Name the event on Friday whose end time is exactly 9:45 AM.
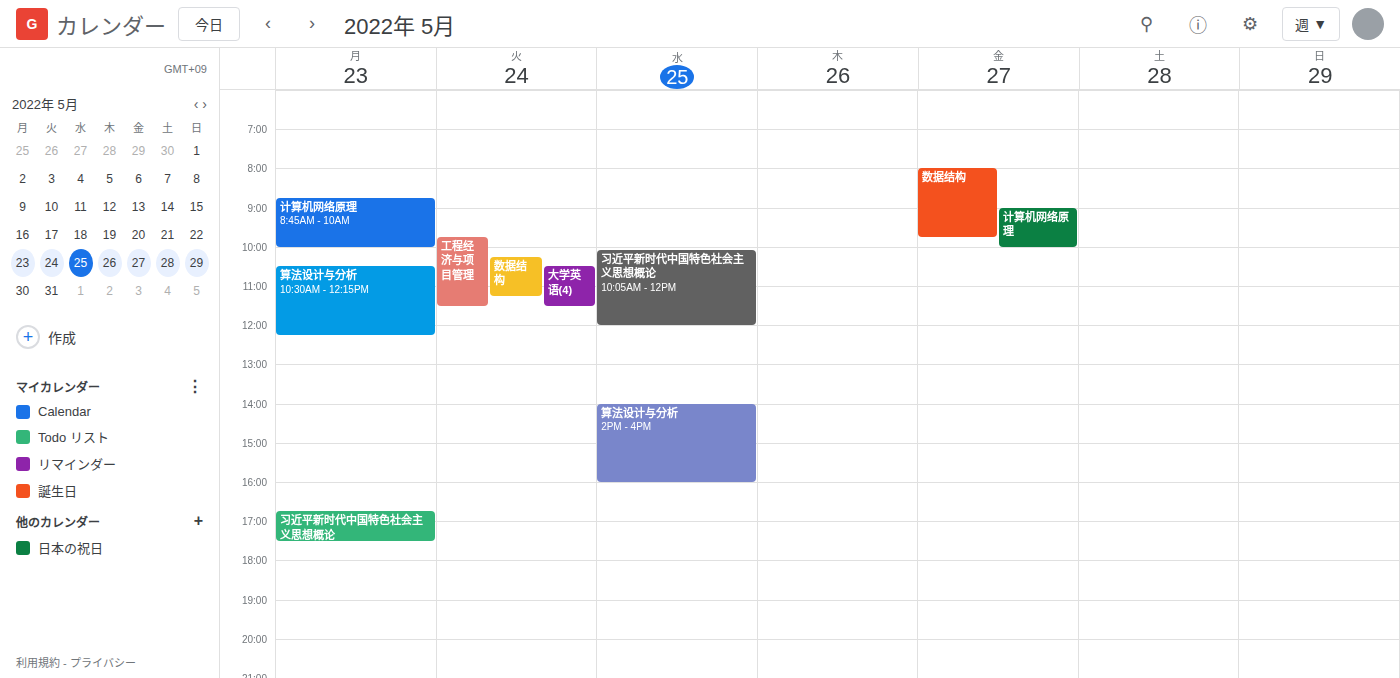
"数据结构"